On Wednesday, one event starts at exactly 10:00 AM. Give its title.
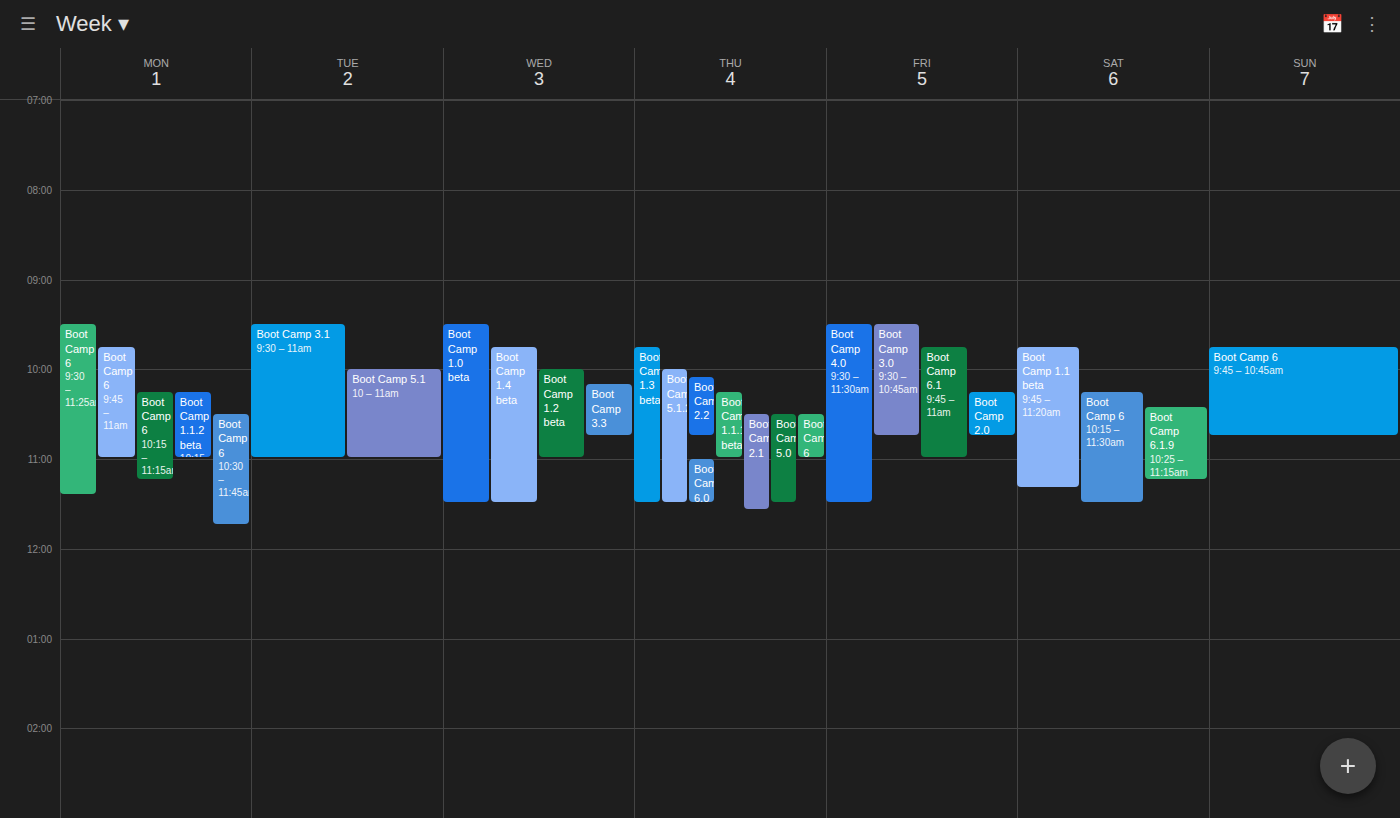
"Boot Camp 1.2 beta"